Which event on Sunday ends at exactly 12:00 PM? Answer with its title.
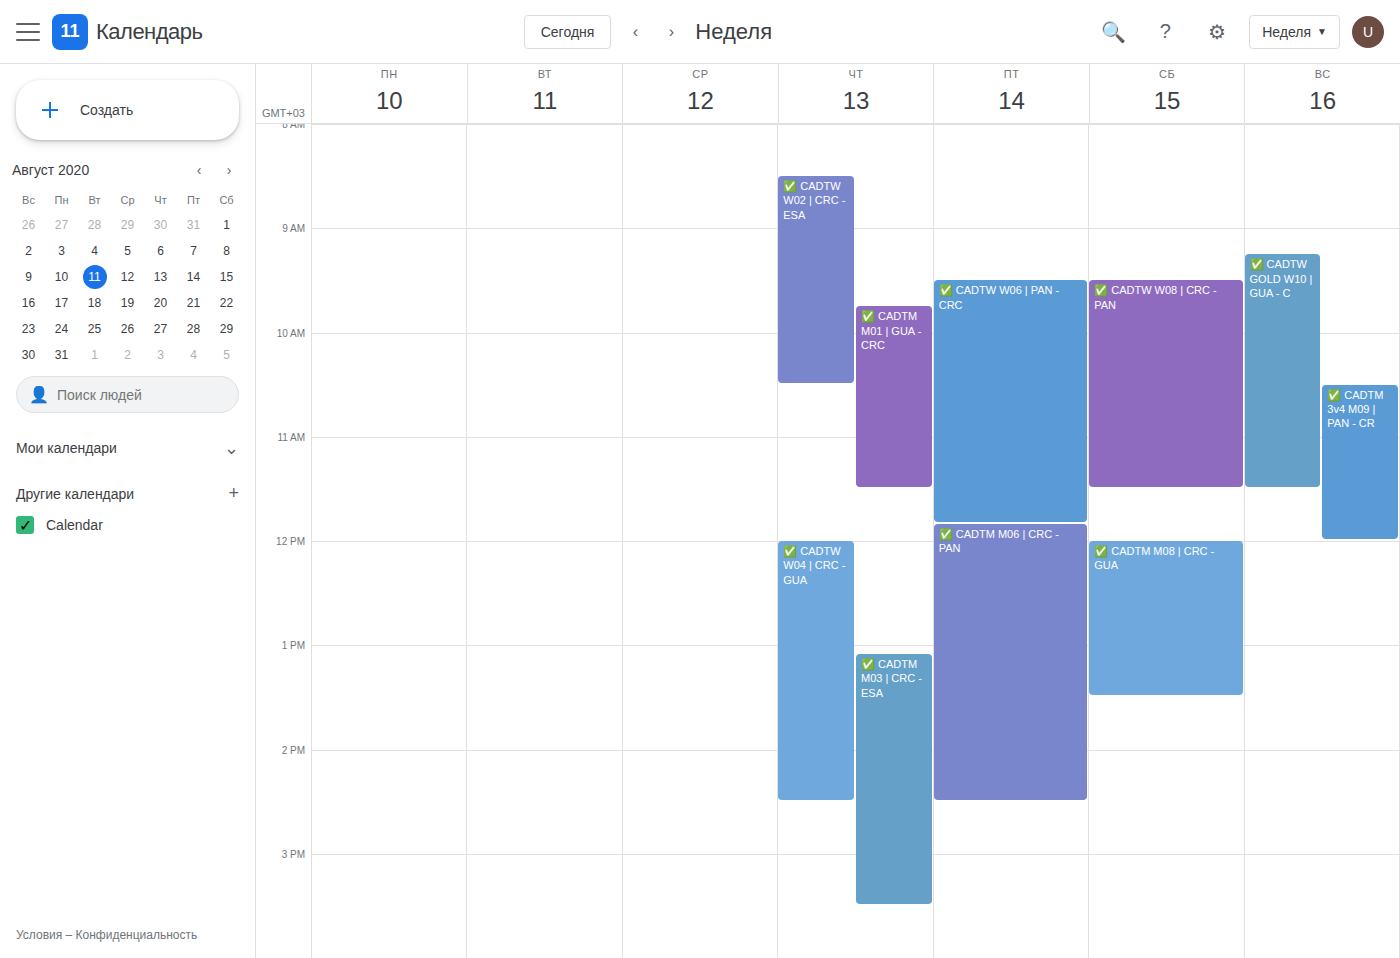
"✅ CADTM 3v4 M09 | PAN - CR"